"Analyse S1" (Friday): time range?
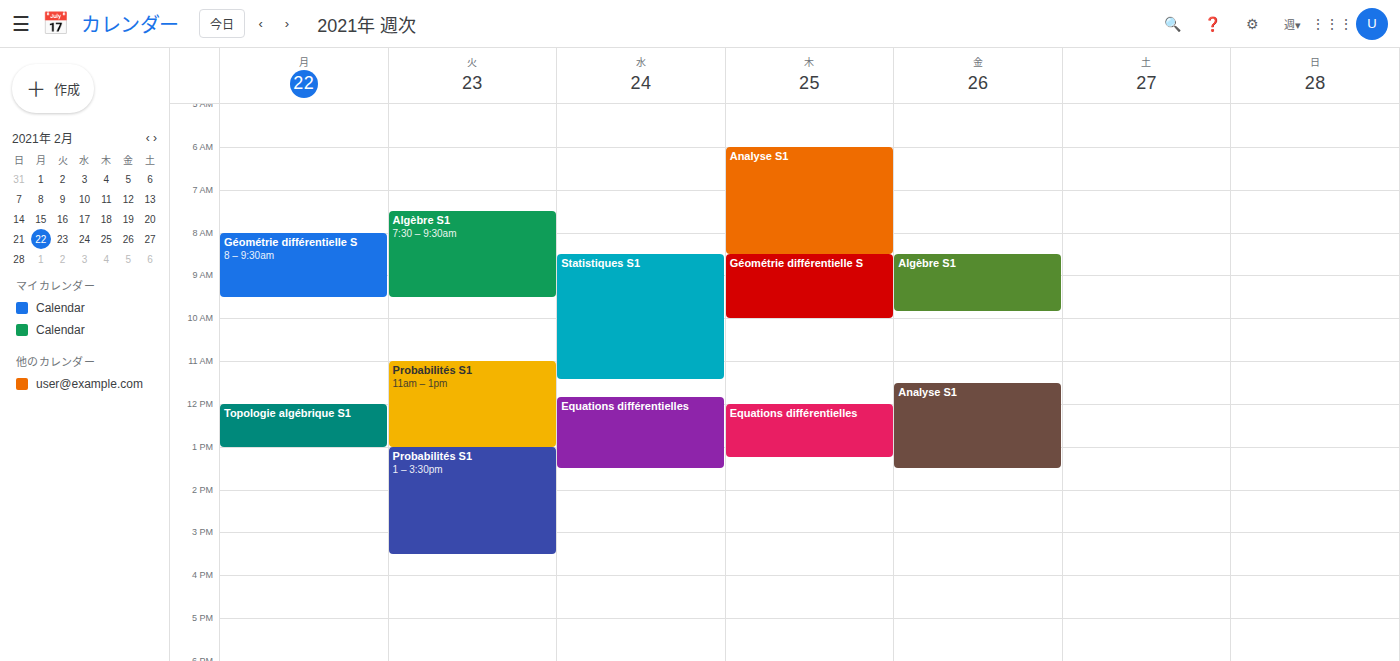
11:30 to 13:30